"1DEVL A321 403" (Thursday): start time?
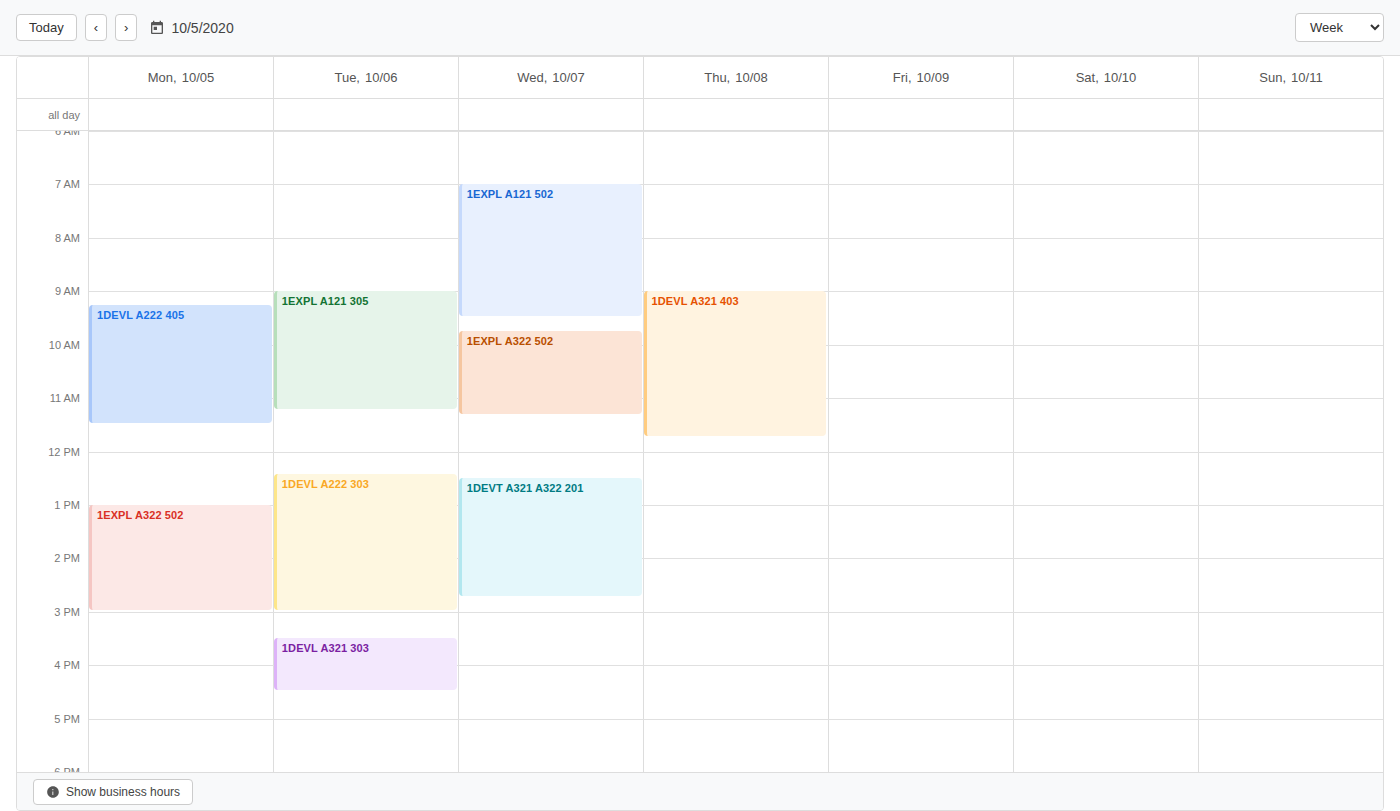
9:00 AM